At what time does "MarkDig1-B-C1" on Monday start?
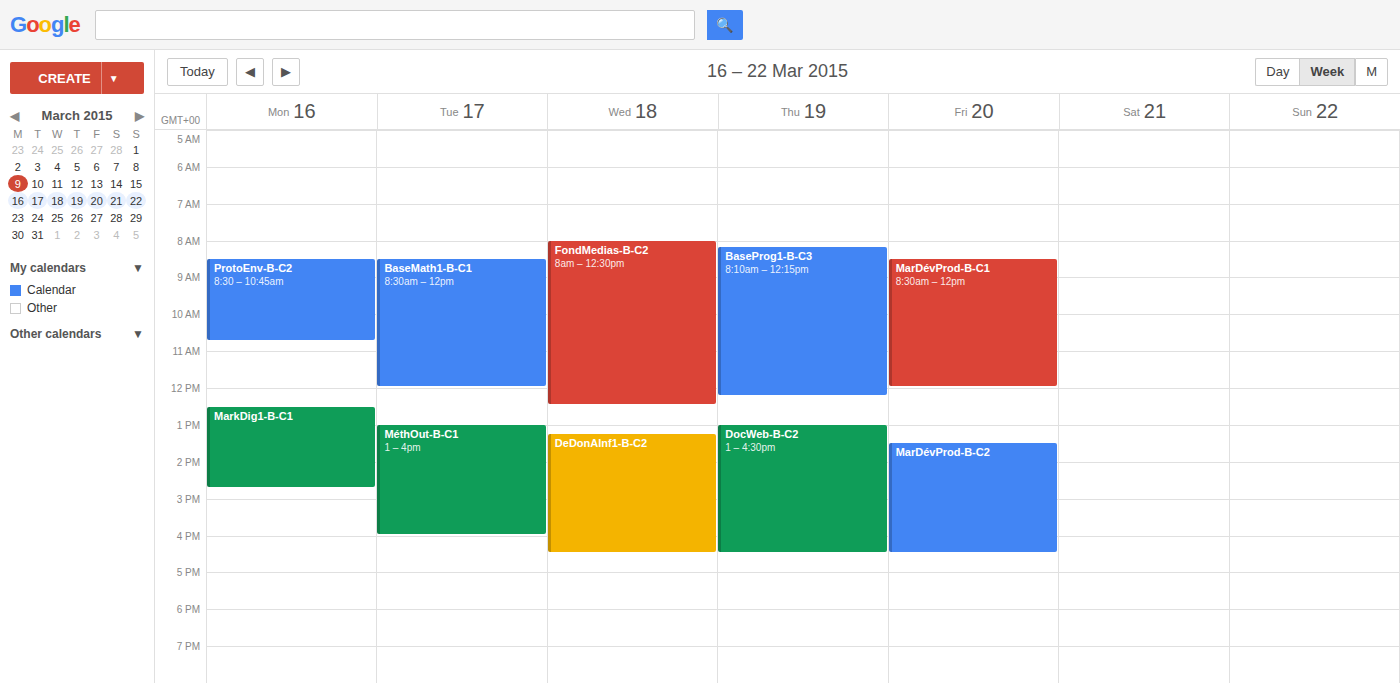
12:30